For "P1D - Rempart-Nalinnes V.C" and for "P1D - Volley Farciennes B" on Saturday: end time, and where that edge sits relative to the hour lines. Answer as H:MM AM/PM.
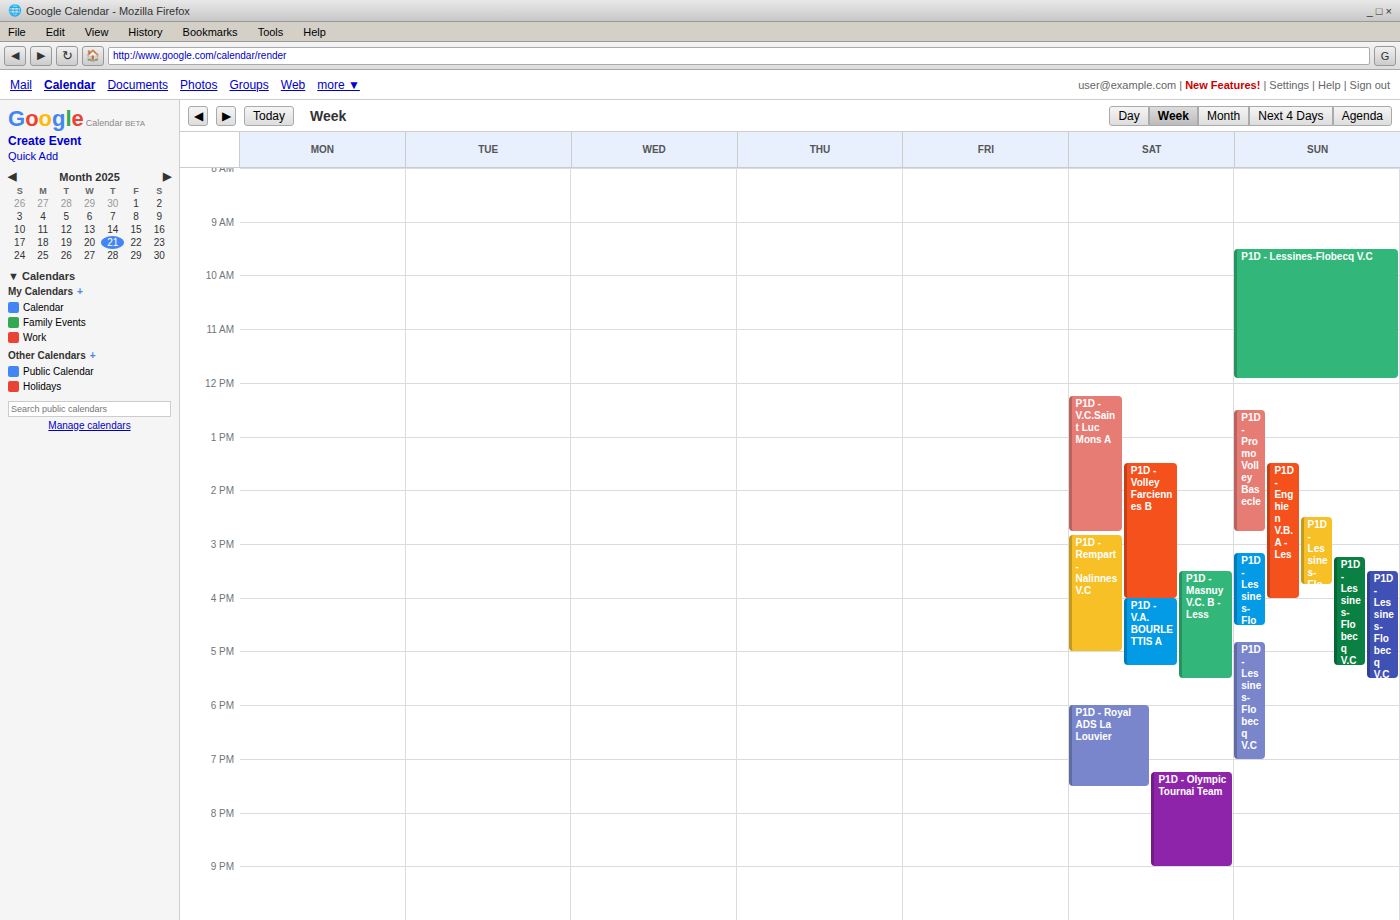
"P1D - Rempart-Nalinnes V.C": 5:00 PM, exactly on the 5 PM line. "P1D - Volley Farciennes B": 4:00 PM, exactly on the 4 PM line.